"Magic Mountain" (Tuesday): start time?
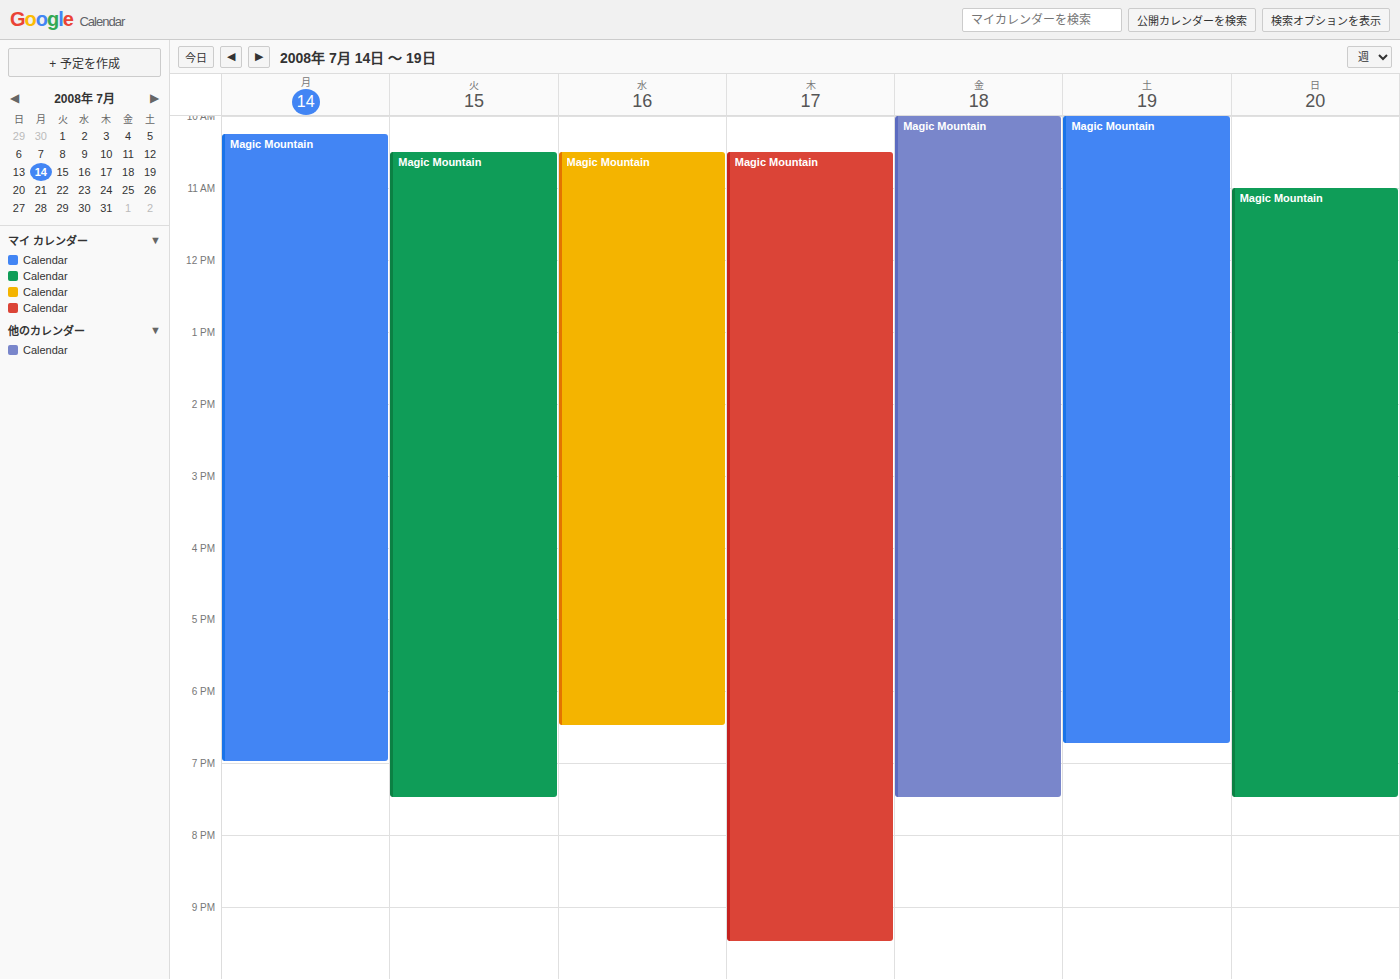
10:30 AM